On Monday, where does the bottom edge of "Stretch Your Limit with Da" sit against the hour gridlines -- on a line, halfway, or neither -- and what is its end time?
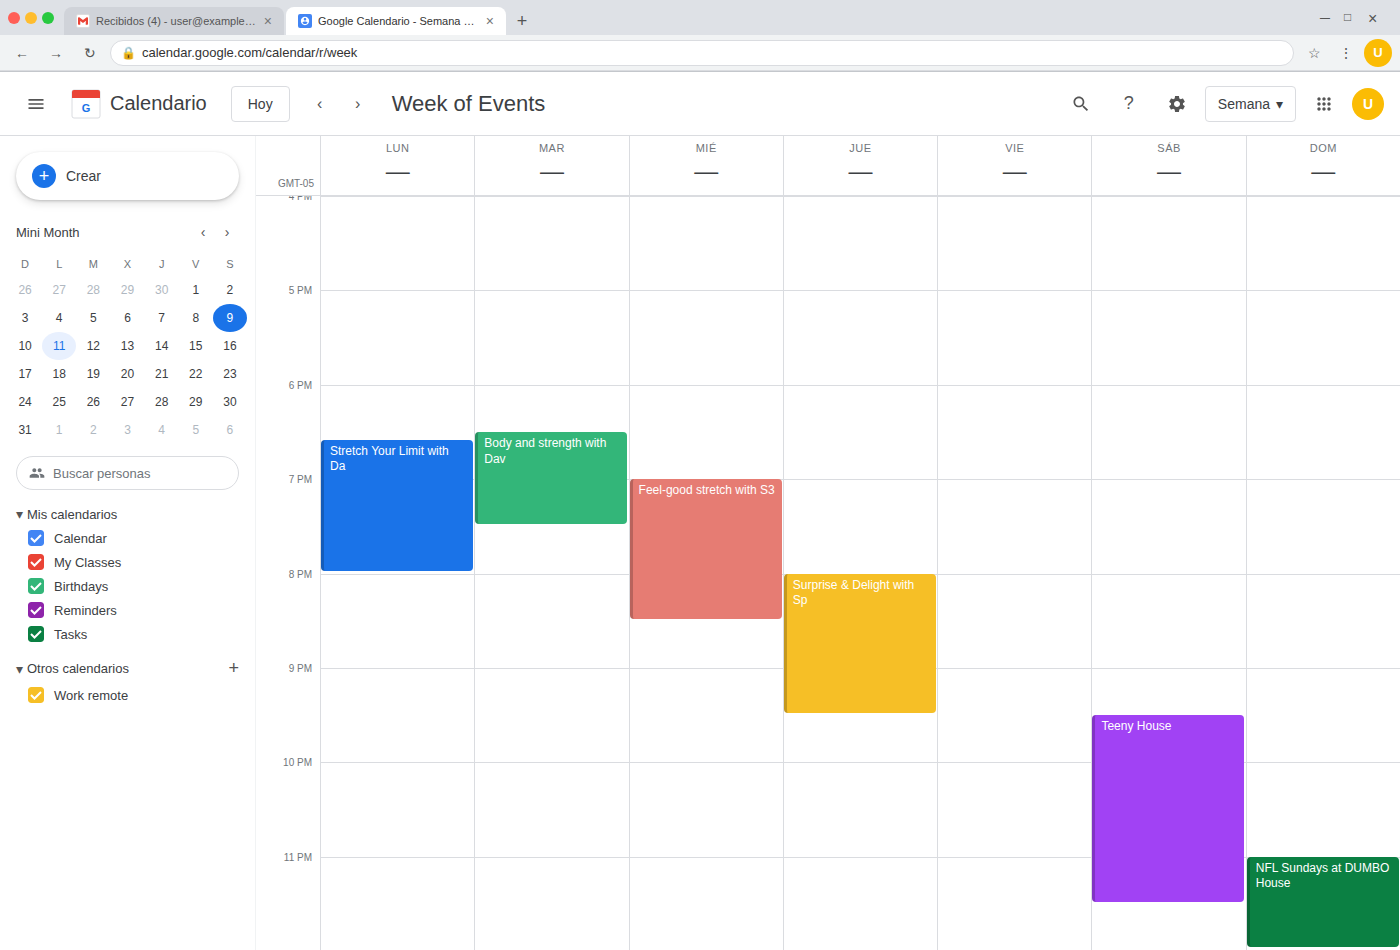
8:00 PM -- exactly on the 8 PM line.